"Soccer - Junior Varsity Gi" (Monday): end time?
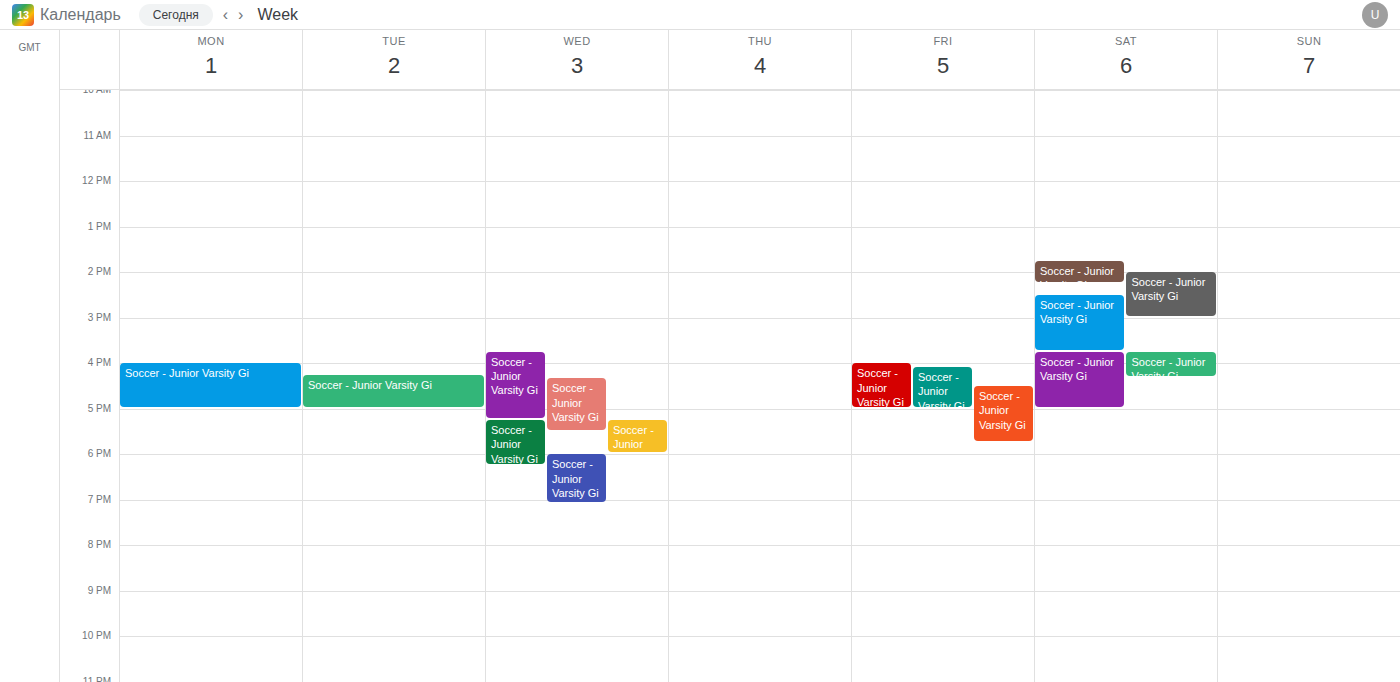
5:00 PM